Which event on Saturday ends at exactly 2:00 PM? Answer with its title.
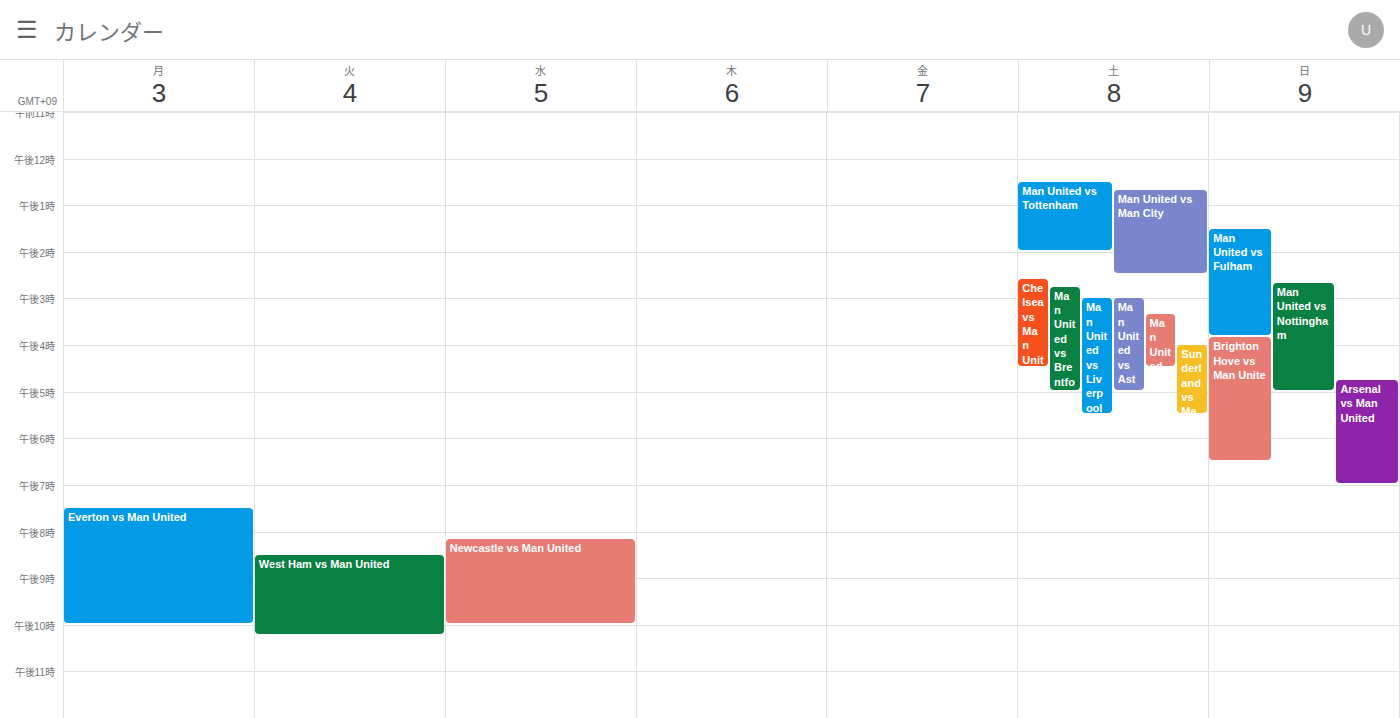
"Man United vs Tottenham"